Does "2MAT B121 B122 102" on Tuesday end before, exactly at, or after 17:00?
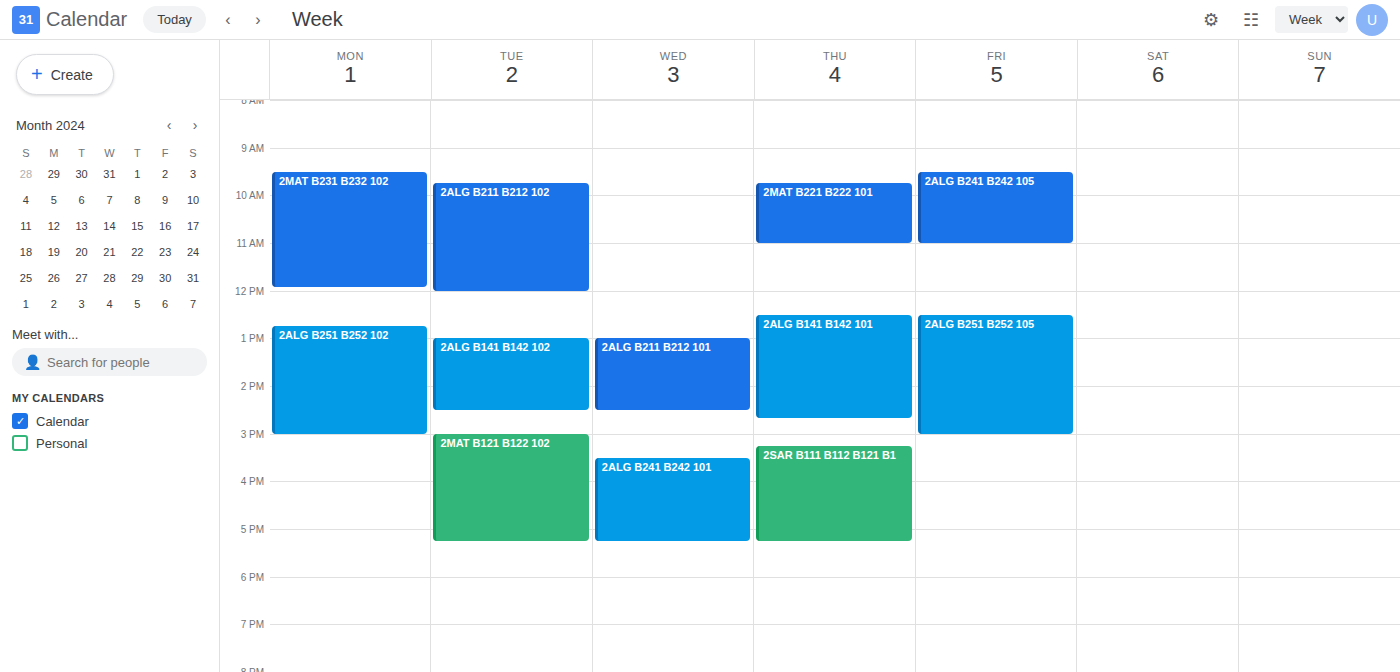
17:15 -- after 17:00, 15 minutes below the 17:00 line.